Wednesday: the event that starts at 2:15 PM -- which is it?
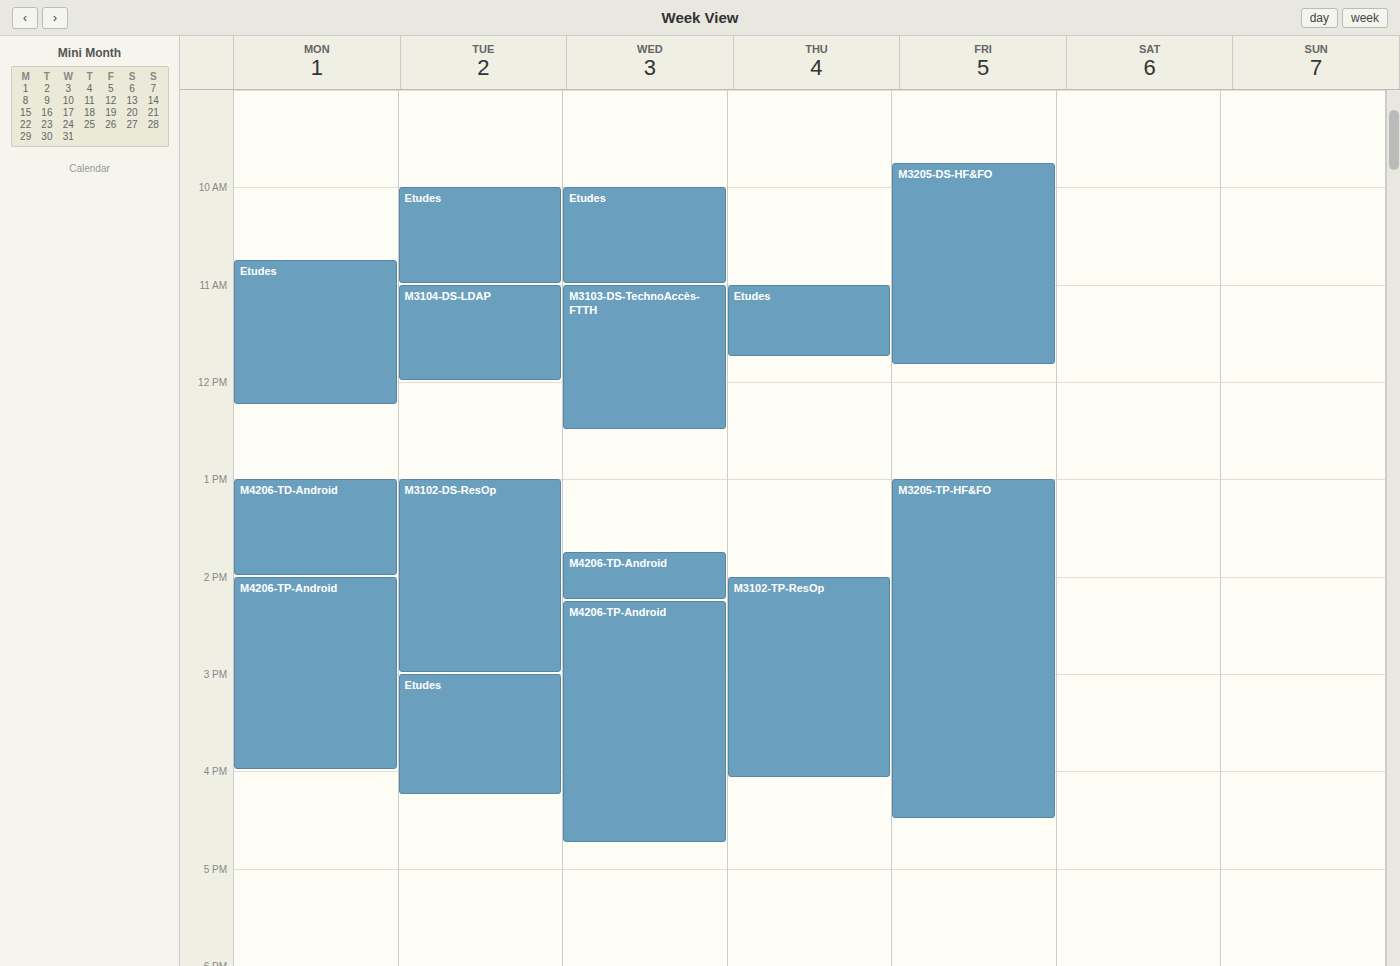
"M4206-TP-Android"